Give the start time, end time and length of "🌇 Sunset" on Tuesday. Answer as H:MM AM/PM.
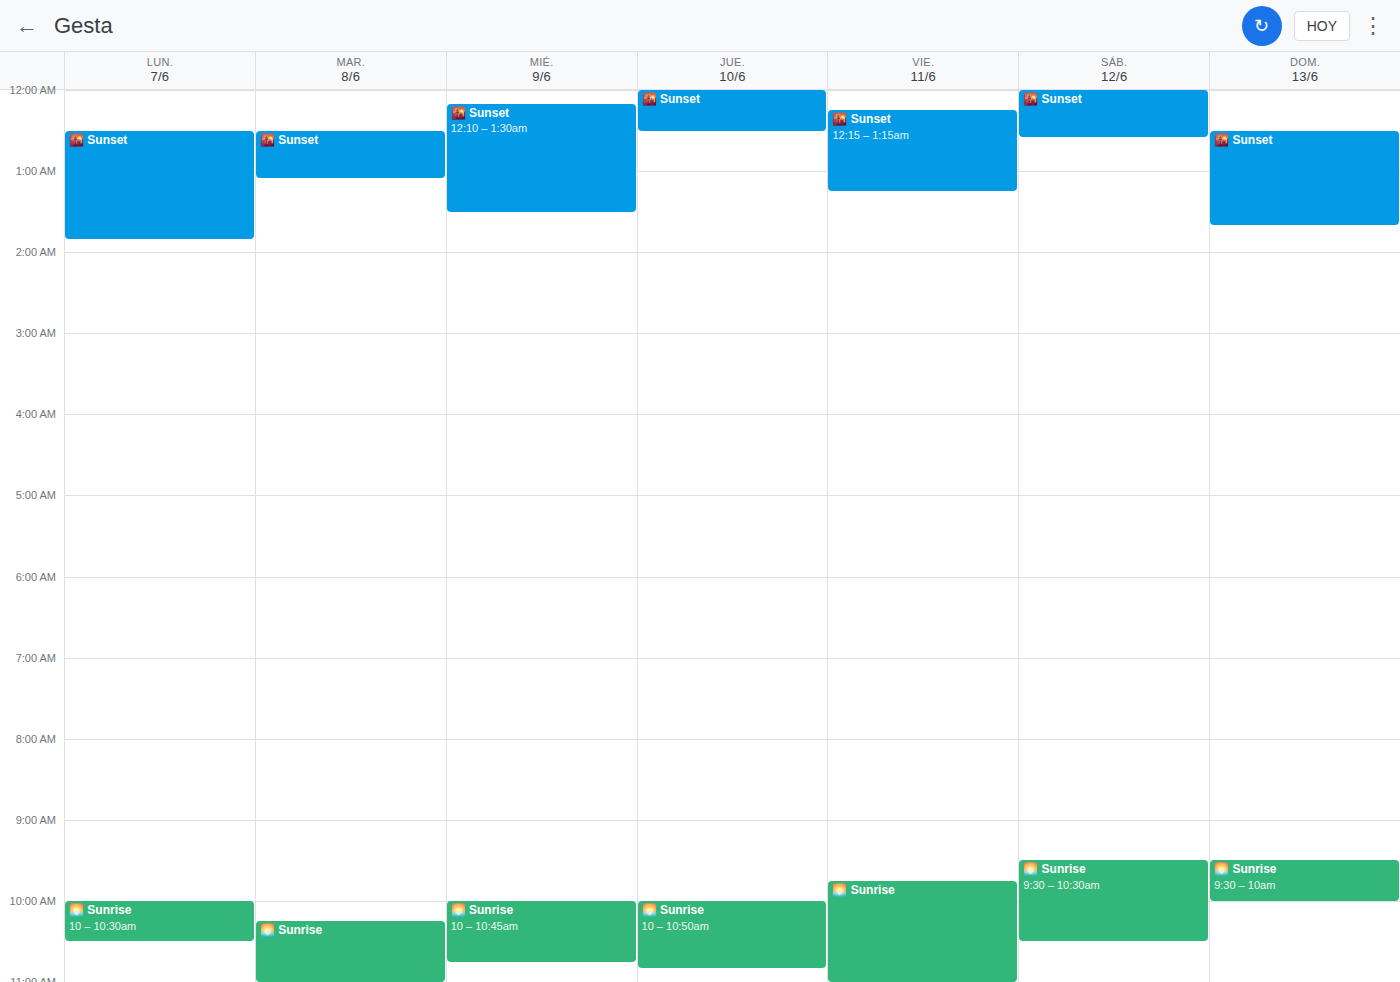
12:30 AM to 1:05 AM, 35 minutes